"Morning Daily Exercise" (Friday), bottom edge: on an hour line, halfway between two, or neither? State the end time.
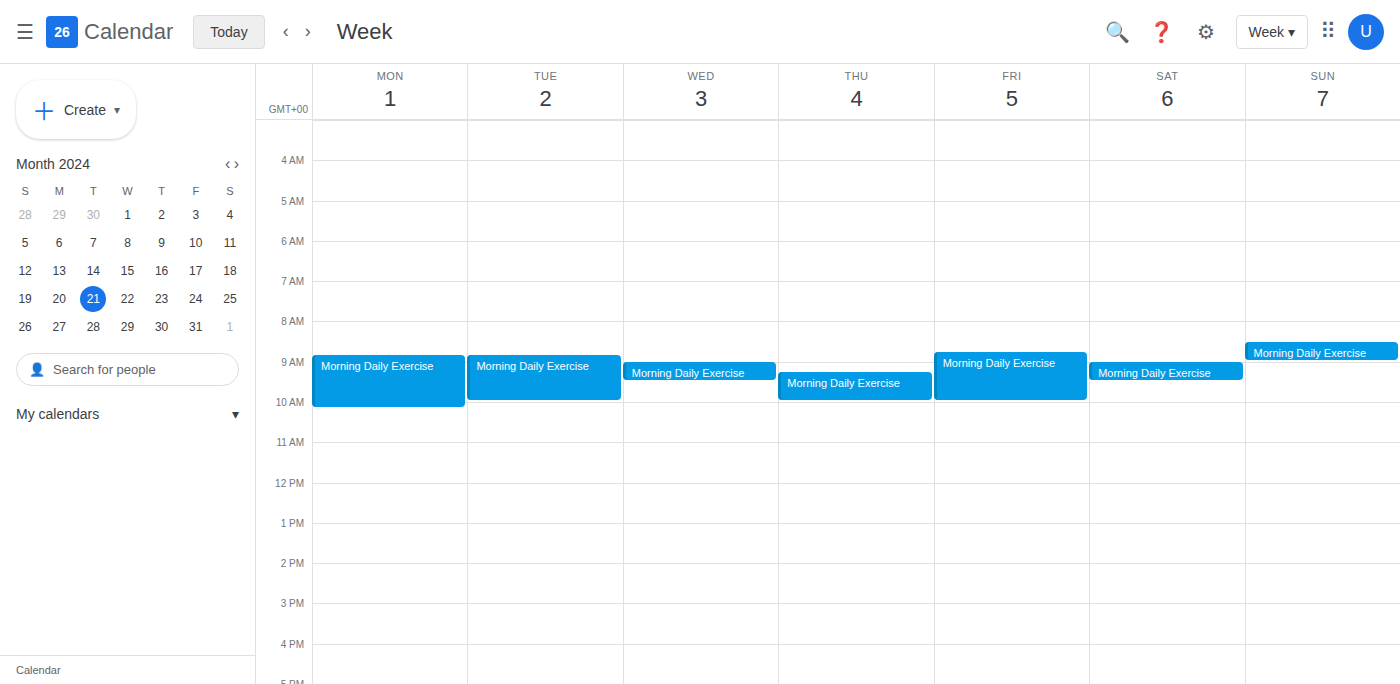
10:00 AM -- exactly on the 10 AM line.